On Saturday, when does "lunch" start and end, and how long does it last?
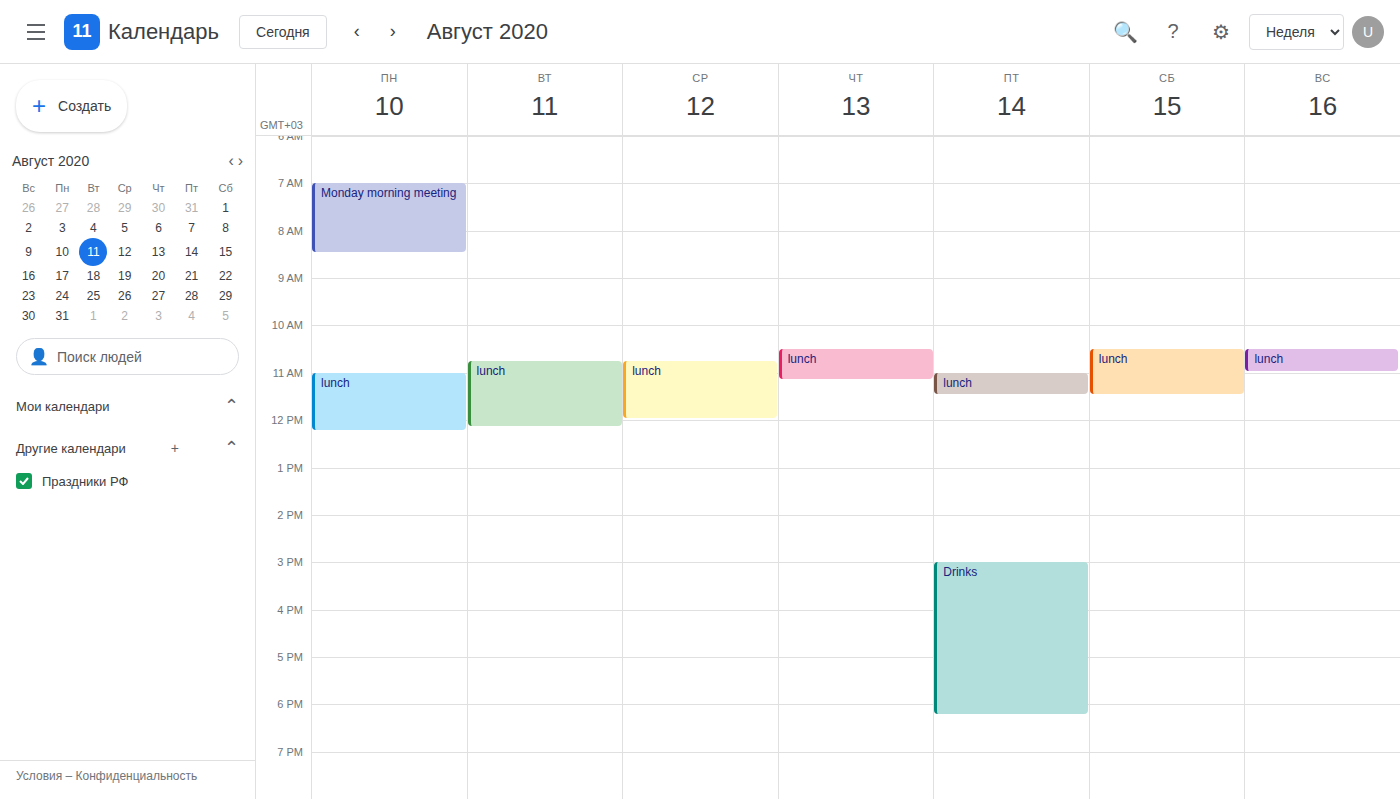
10:30 to 11:30, 1 hour